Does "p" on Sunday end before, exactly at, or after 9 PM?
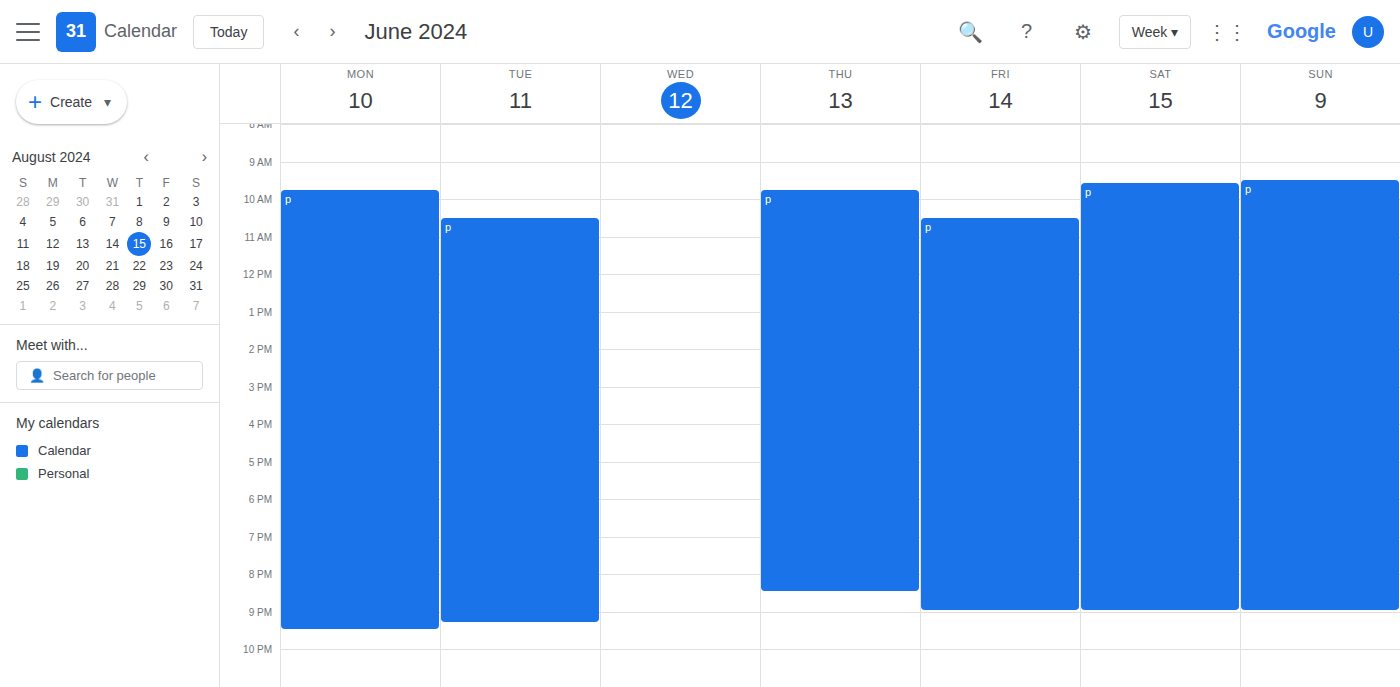
9:00 PM -- exactly at 9 PM, on the 9 PM line.